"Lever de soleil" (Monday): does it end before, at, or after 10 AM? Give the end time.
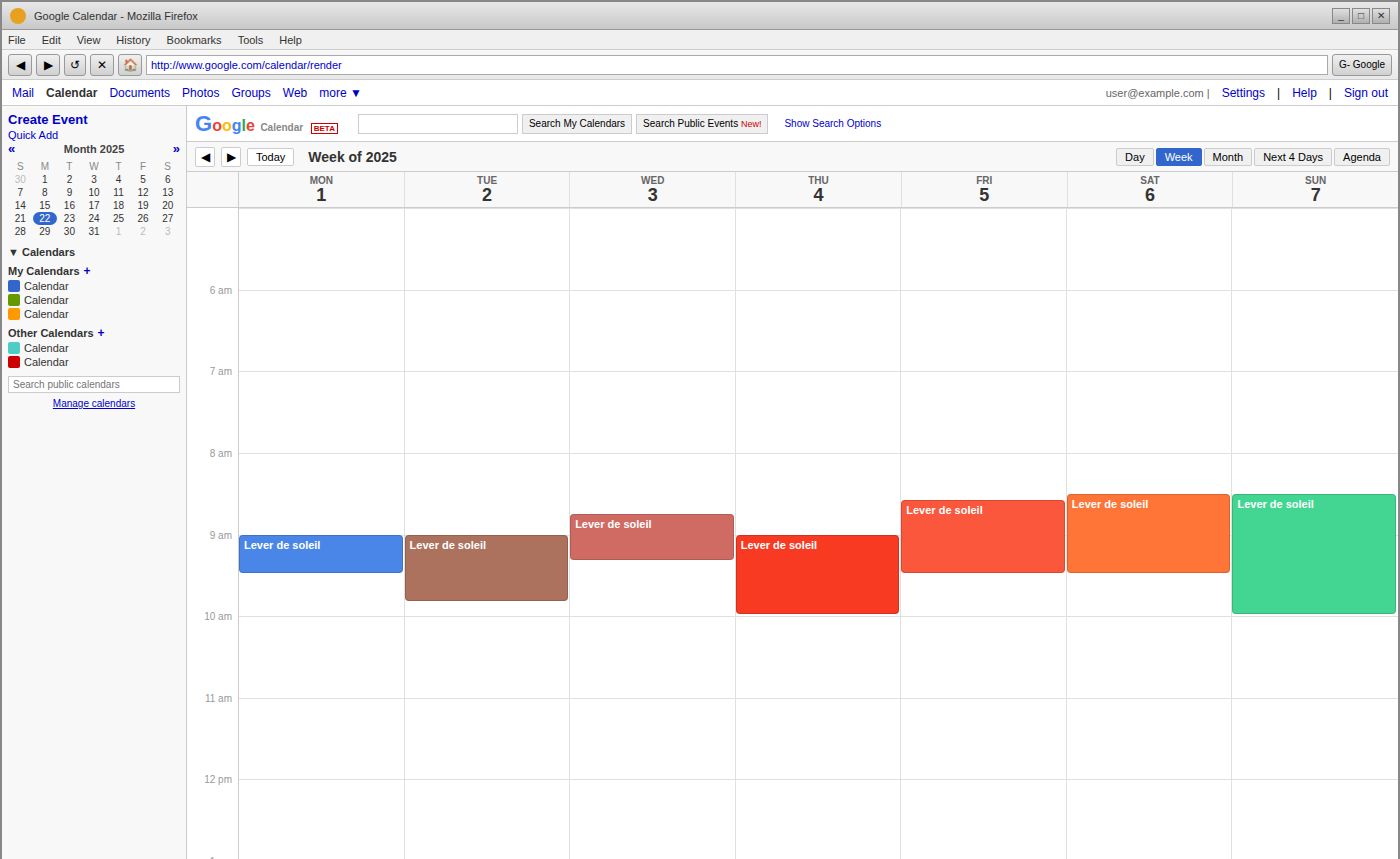
9:30 AM -- before 10 AM, 30 minutes above the 10 AM line.